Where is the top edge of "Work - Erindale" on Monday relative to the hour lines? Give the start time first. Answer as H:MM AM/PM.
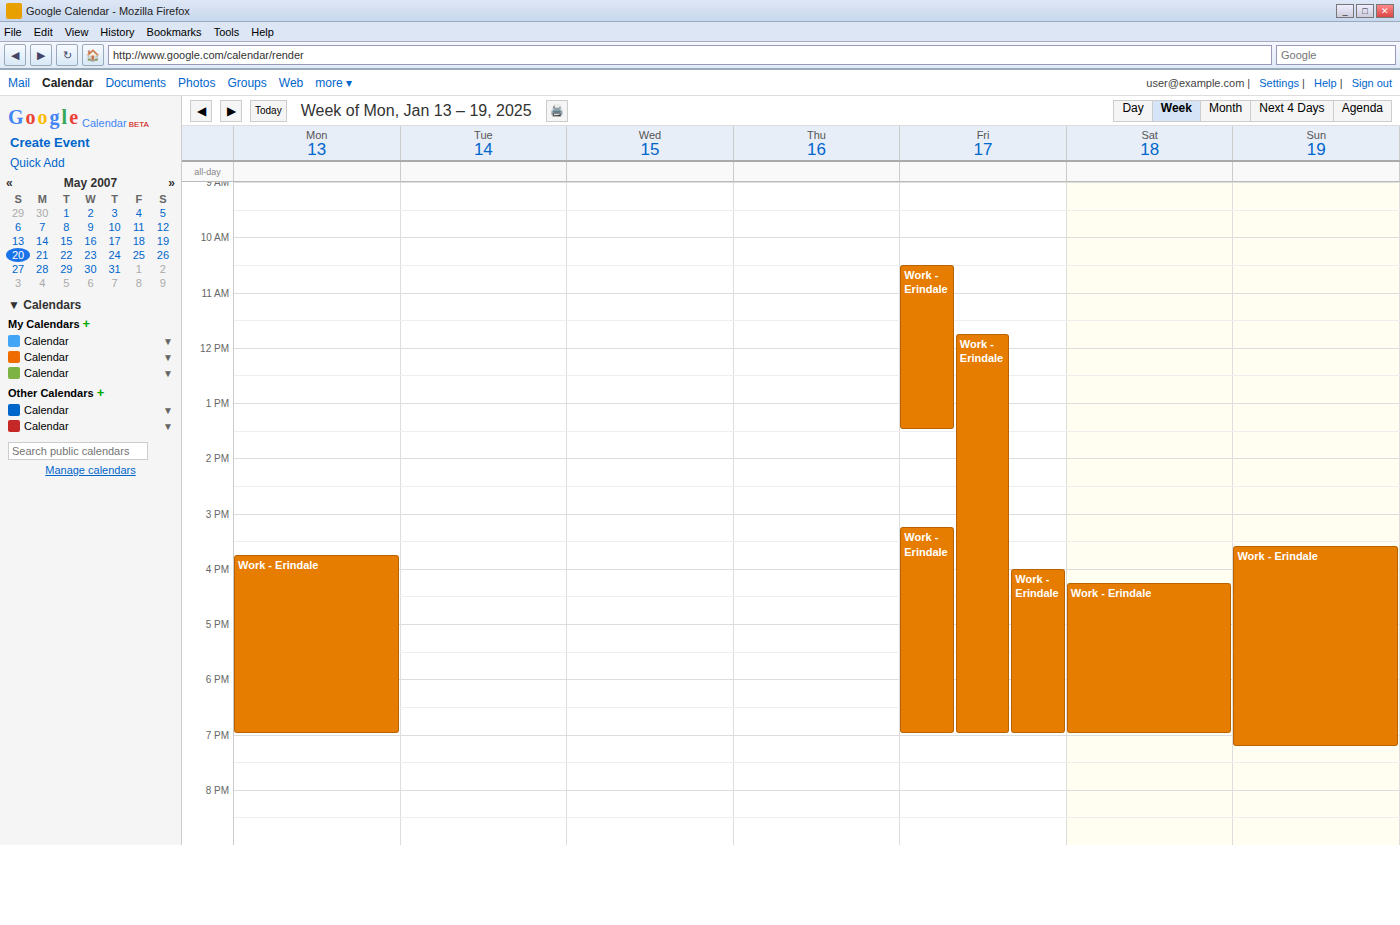
3:45 PM -- neither: three quarters of the way from the 3 PM line to the 4 PM line.